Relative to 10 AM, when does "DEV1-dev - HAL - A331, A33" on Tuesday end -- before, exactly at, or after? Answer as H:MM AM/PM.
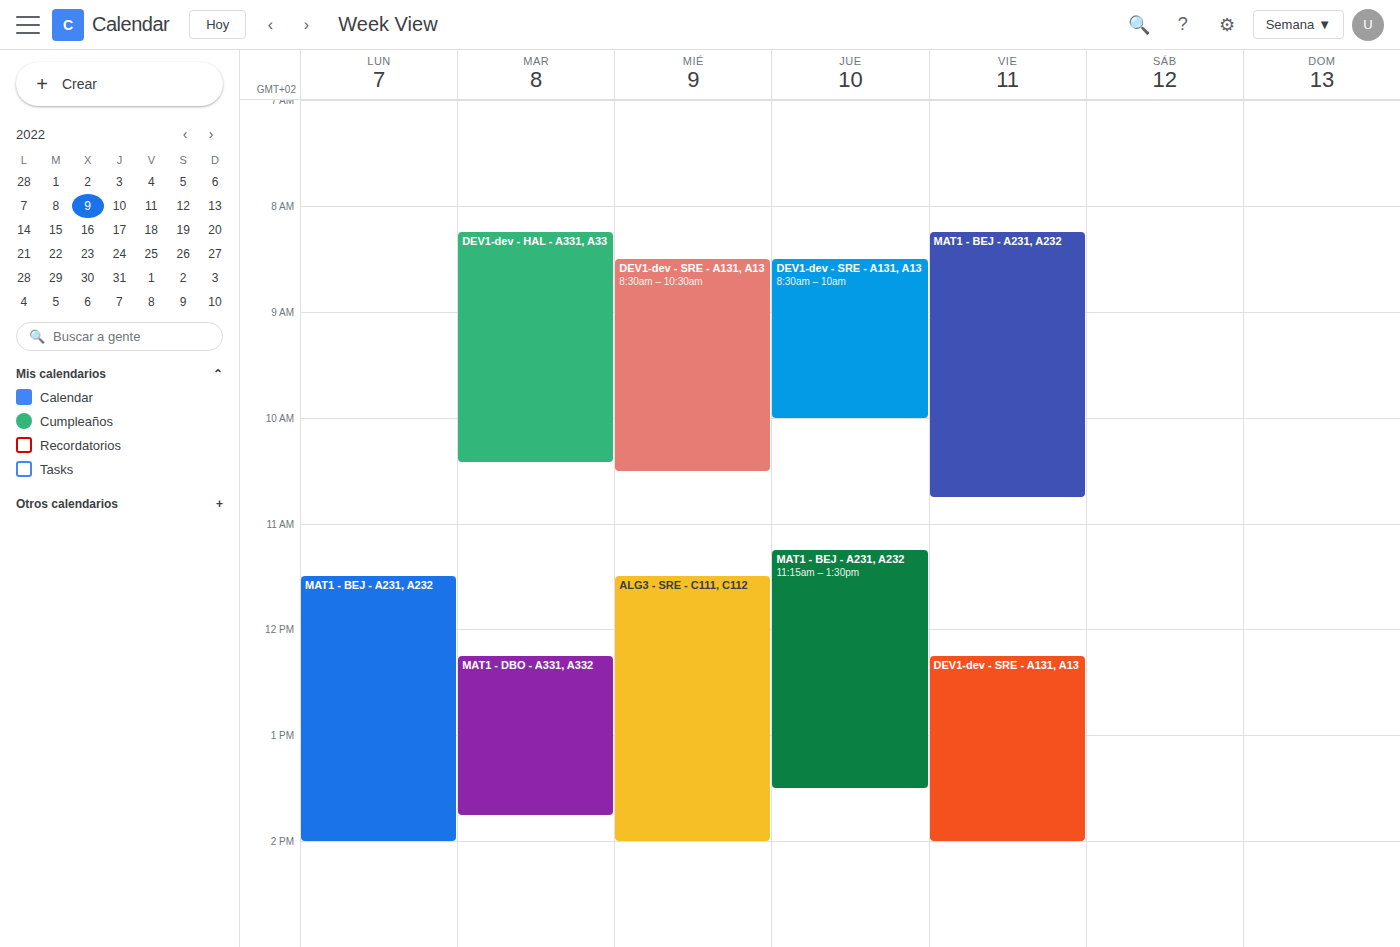
10:25 AM -- after 10 AM, 25 minutes below the 10 AM line.